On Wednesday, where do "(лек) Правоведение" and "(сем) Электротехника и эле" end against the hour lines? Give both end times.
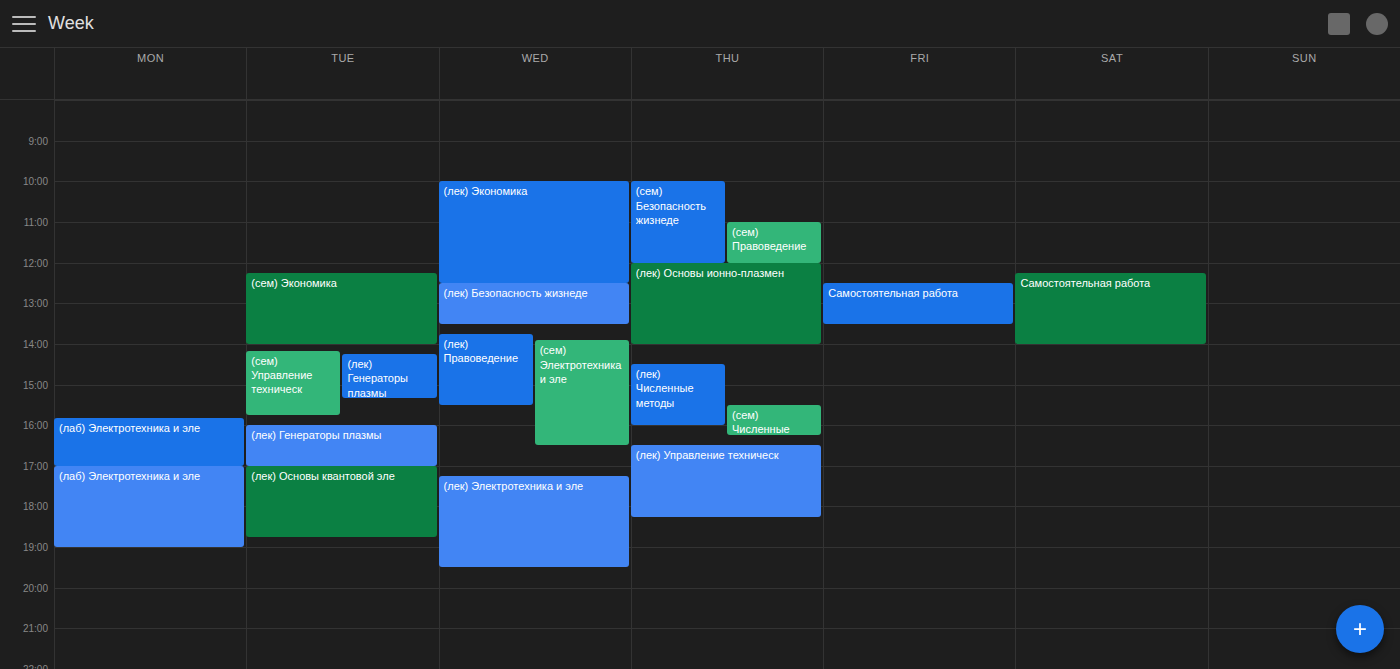
"(лек) Правоведение": 3:30 PM, halfway between the 3 PM and 4 PM lines. "(сем) Электротехника и эле": 4:30 PM, halfway between the 4 PM and 5 PM lines.